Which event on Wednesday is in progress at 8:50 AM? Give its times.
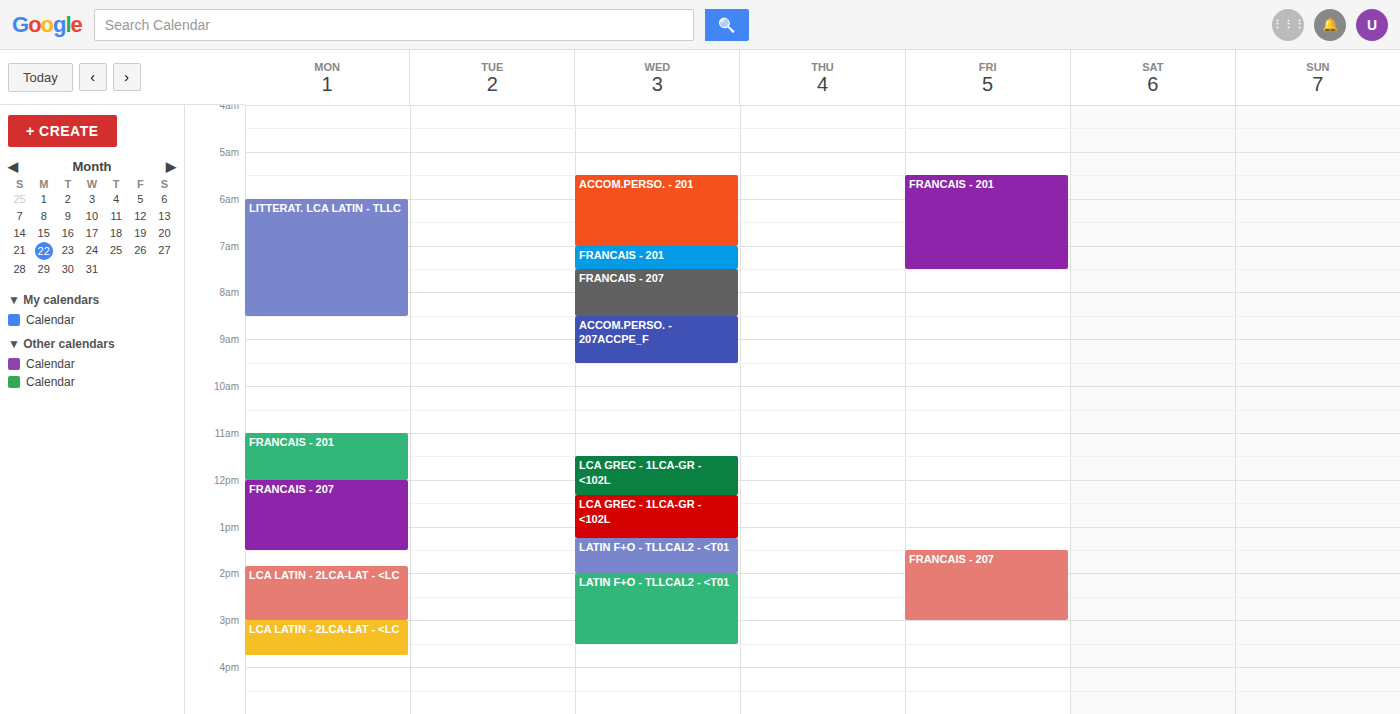
"ACCOM.PERSO. - 207ACCPE_F", 8:30 AM to 9:30 AM